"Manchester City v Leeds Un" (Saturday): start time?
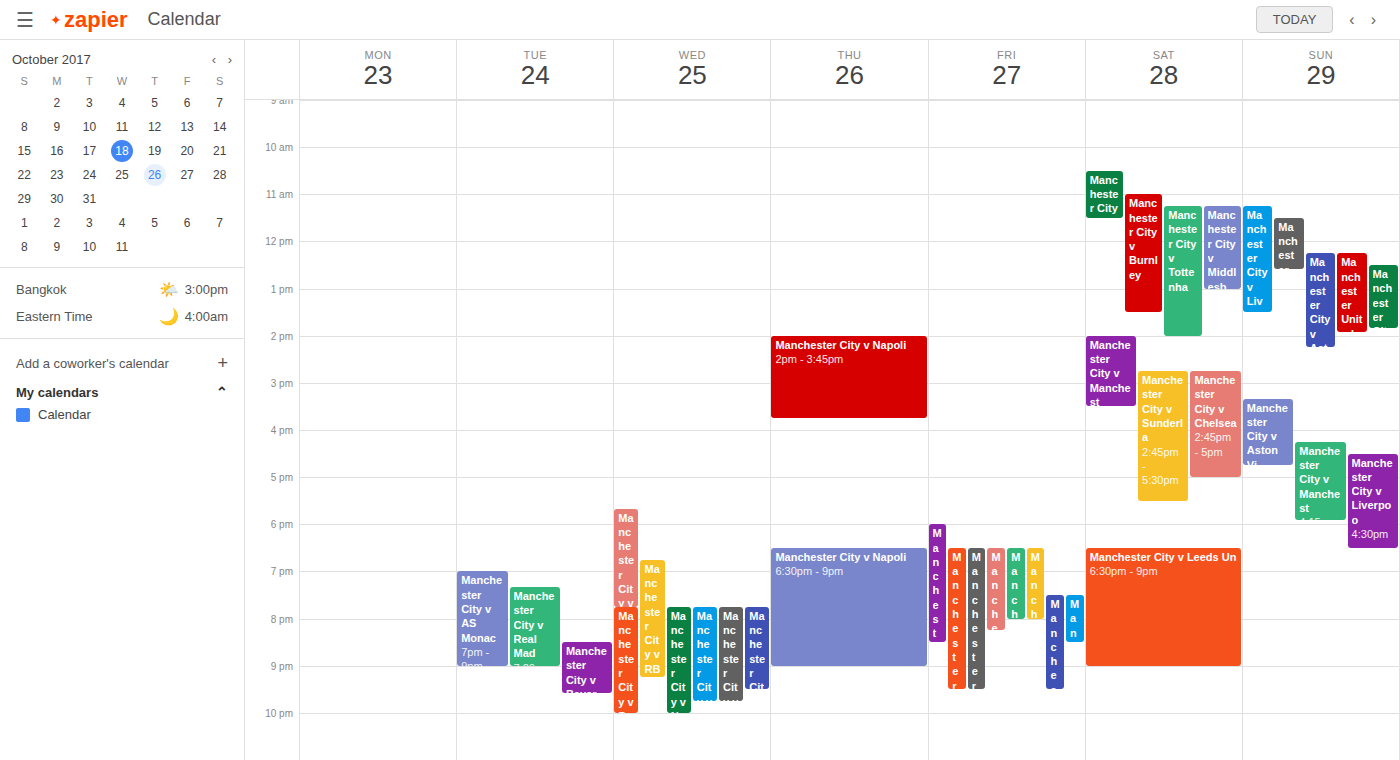
6:30 PM